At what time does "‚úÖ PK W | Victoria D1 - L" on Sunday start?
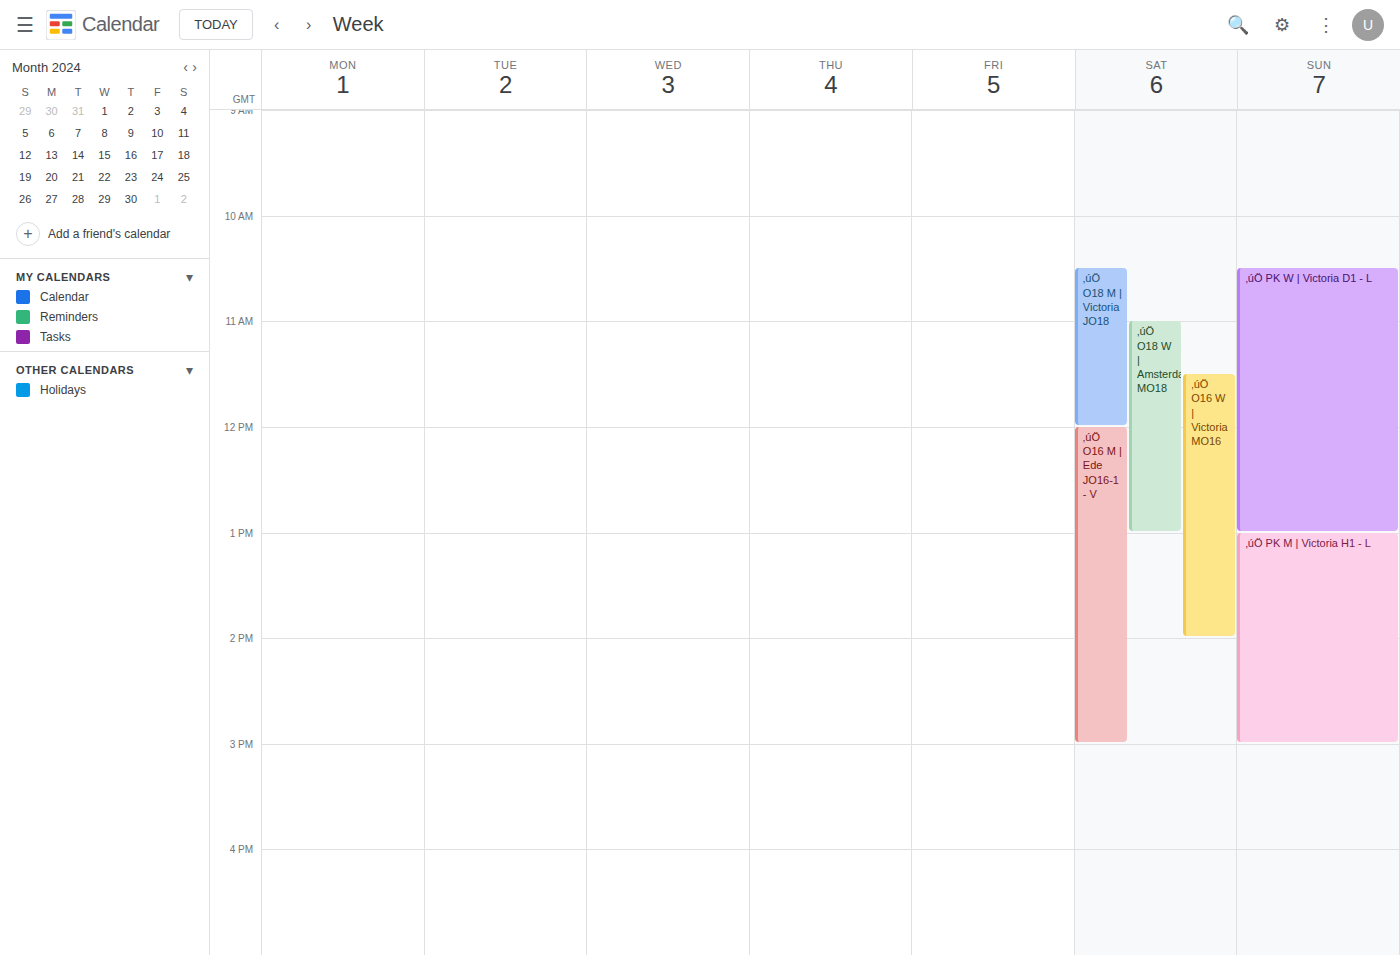
10:30 AM